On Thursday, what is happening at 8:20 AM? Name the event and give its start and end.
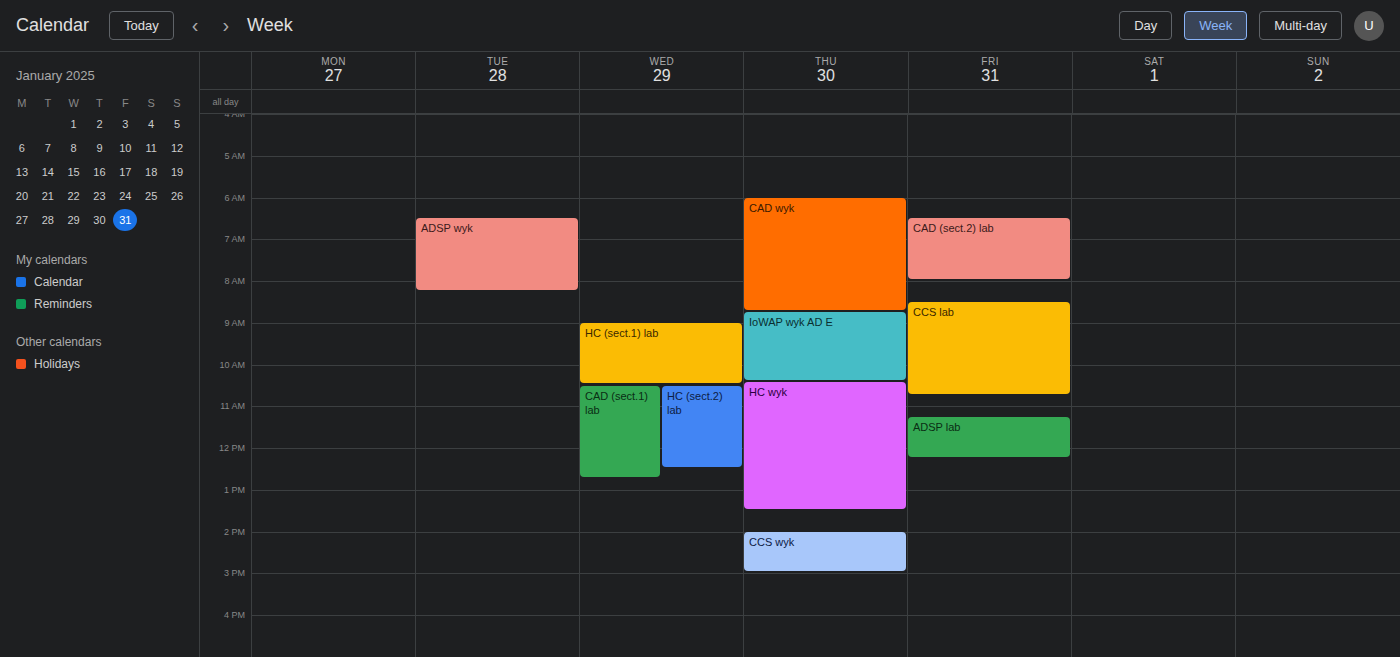
"CAD wyk", 6:00 AM to 8:45 AM